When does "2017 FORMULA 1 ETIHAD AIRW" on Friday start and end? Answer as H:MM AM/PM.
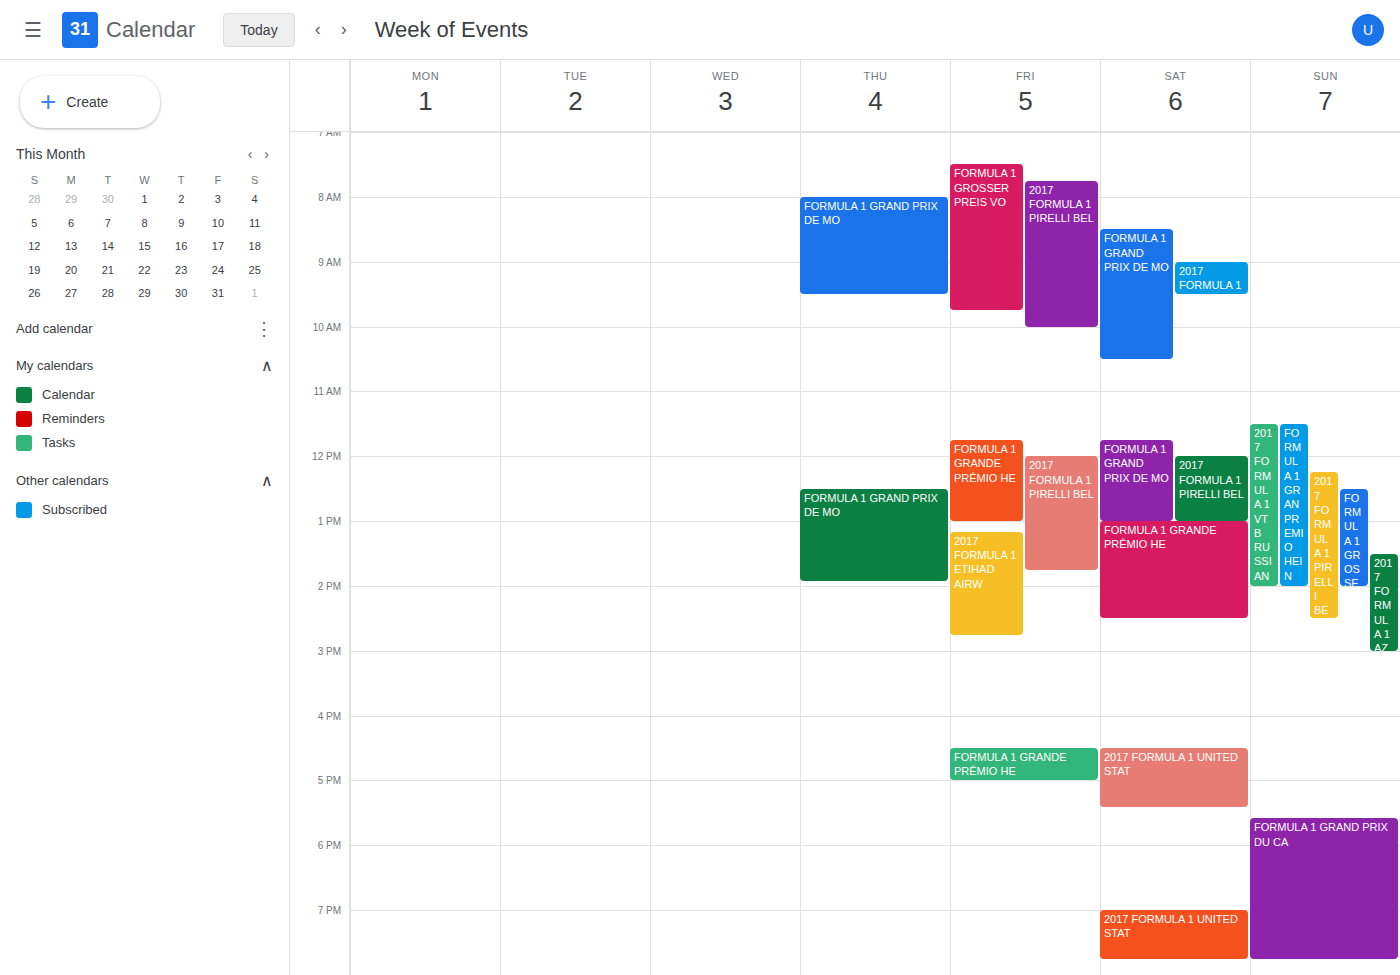
1:10 PM to 2:45 PM